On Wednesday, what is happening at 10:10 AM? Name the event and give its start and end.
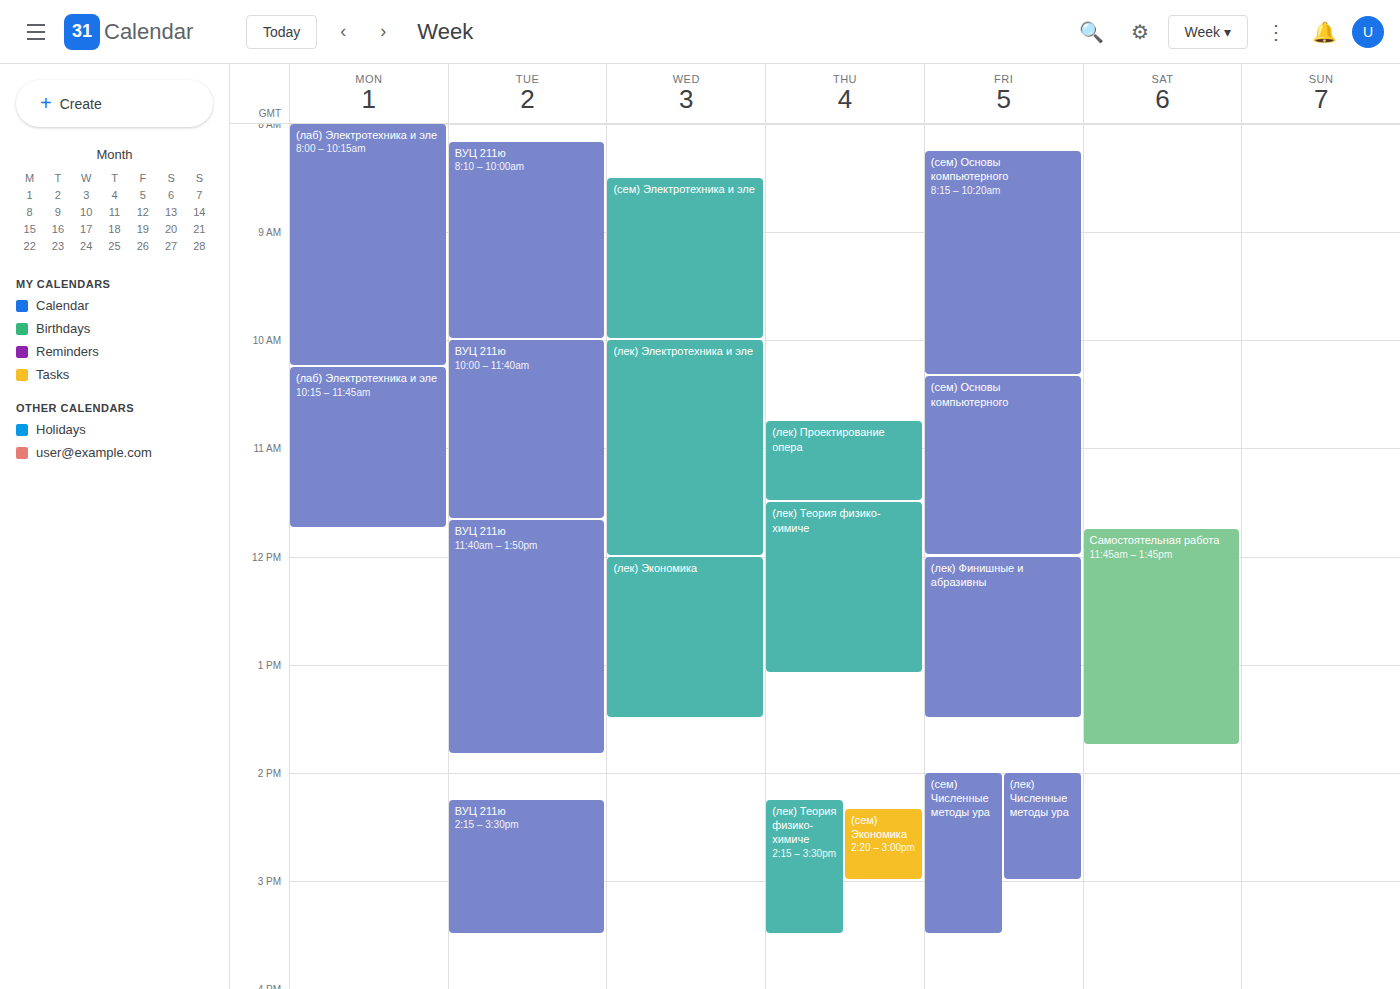
"(лек) Электротехника и эле", 10:00 AM to 12:00 PM